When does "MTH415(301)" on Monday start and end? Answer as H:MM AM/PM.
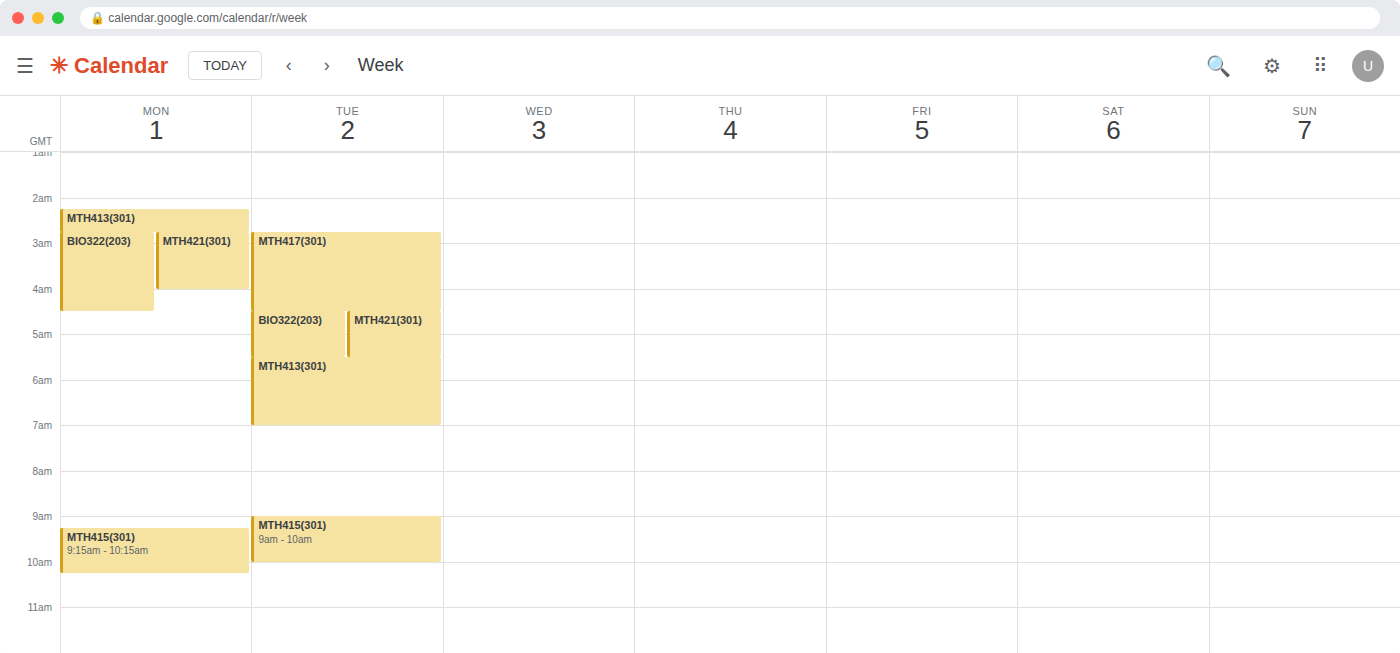
9:15 AM to 10:15 AM